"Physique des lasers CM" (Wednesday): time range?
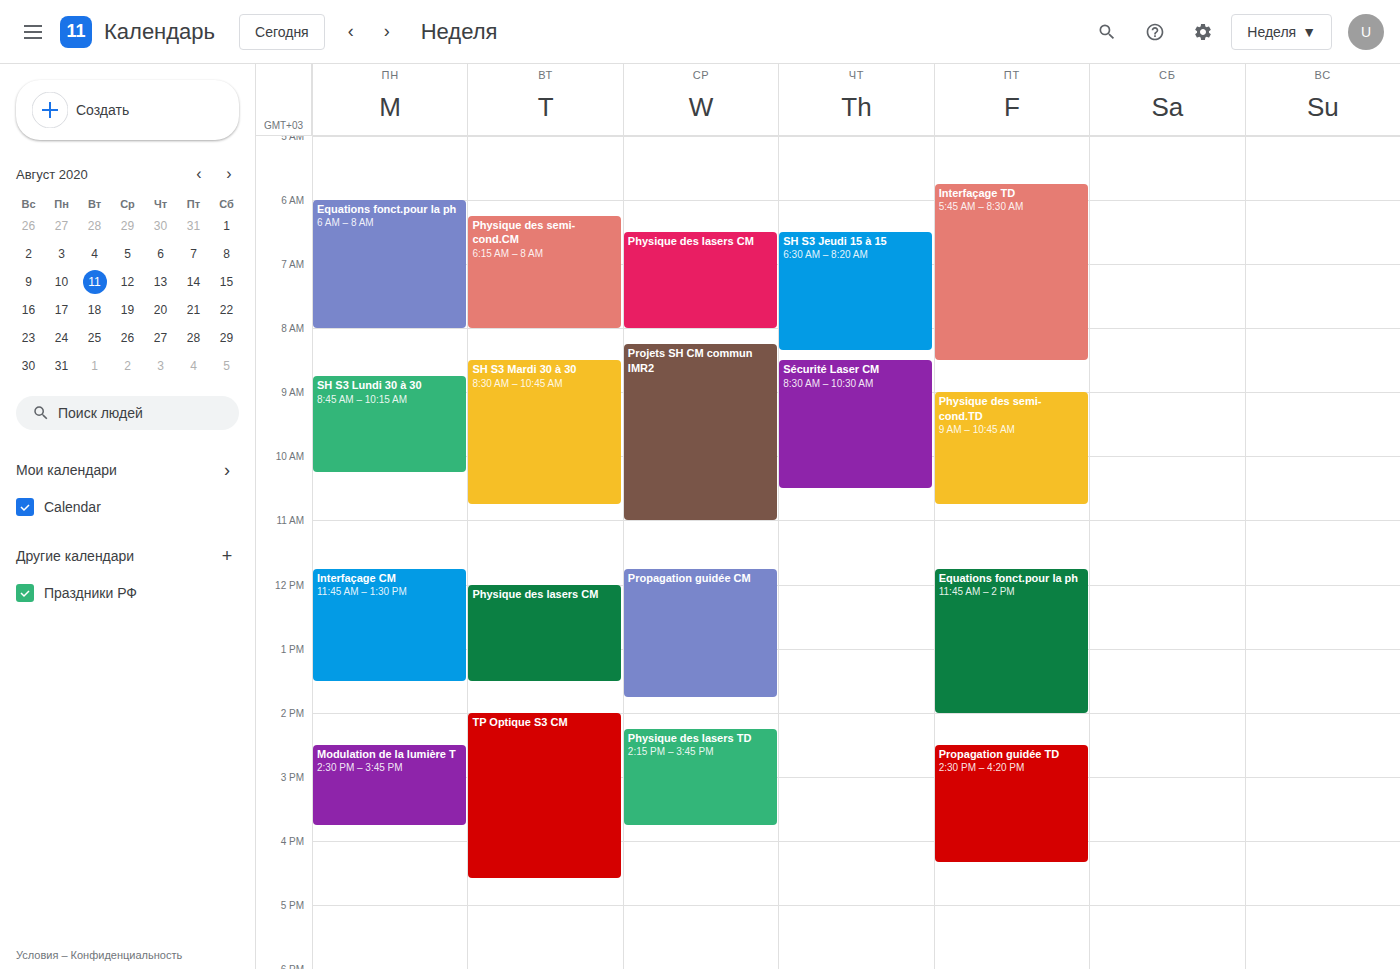
6:30 AM to 8:00 AM